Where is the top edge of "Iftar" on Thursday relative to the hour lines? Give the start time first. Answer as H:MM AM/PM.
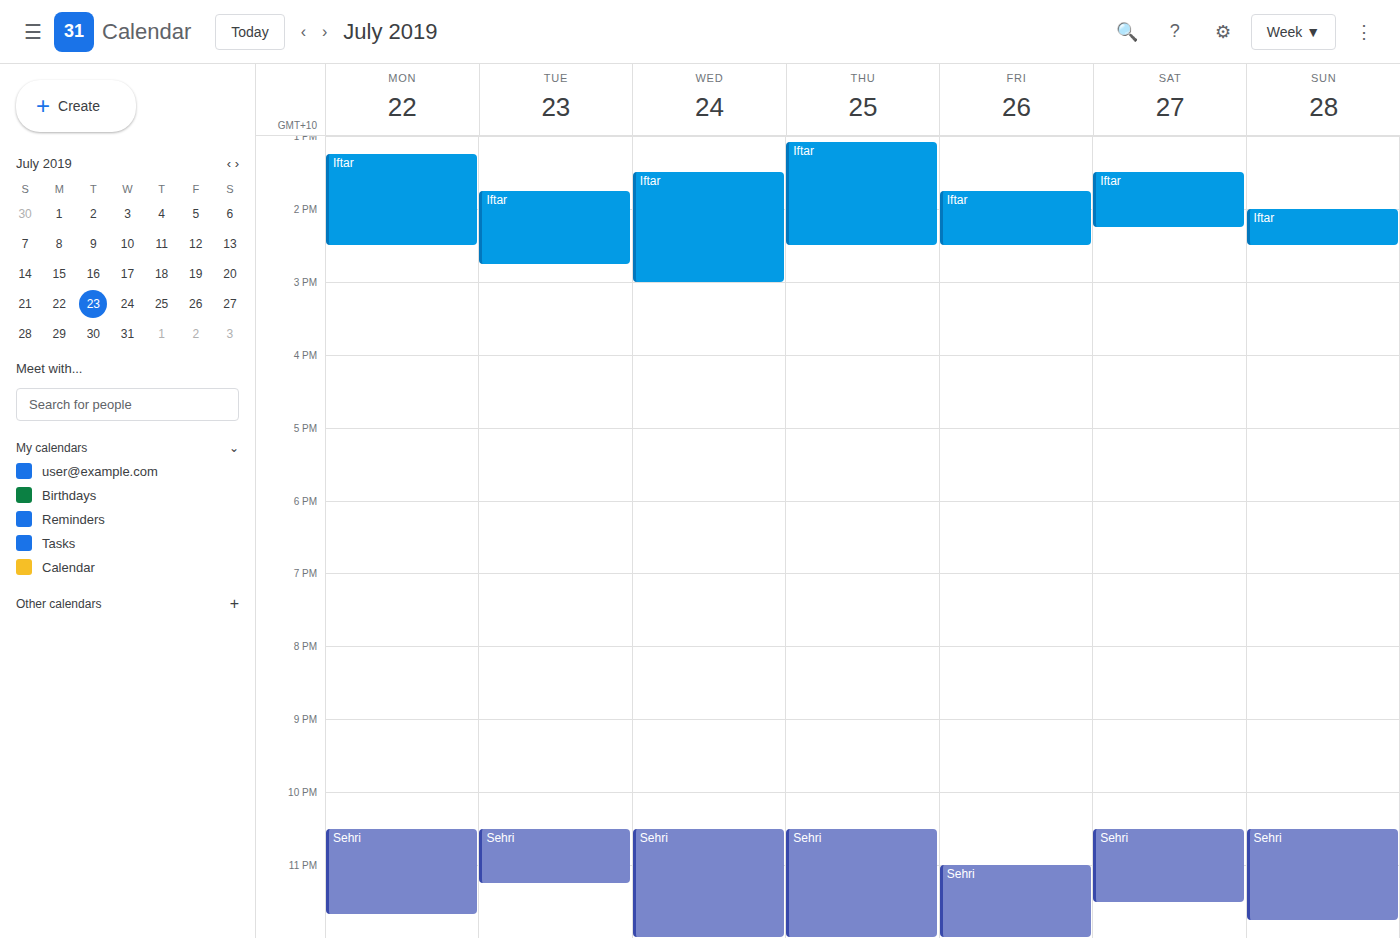
1:05 PM -- neither: 5 minutes below the 1 PM line and 55 minutes above the 2 PM line.